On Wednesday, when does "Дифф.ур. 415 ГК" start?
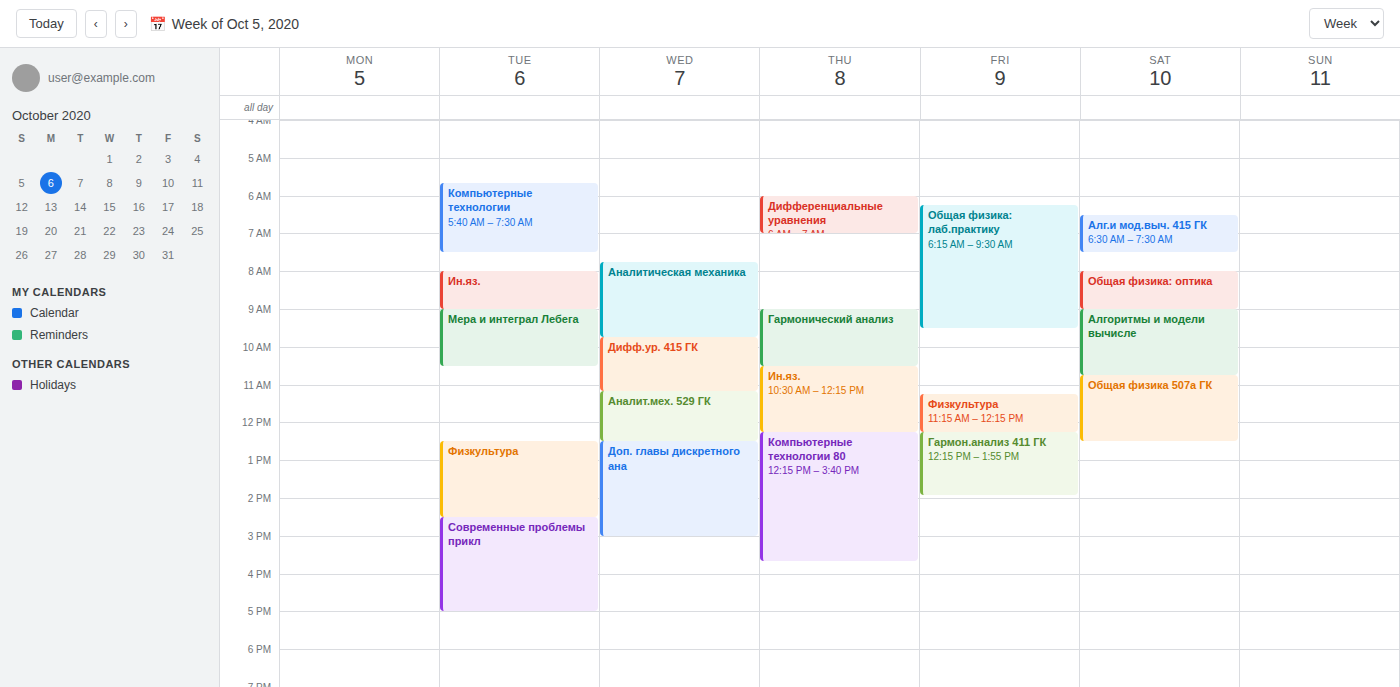
9:45 AM